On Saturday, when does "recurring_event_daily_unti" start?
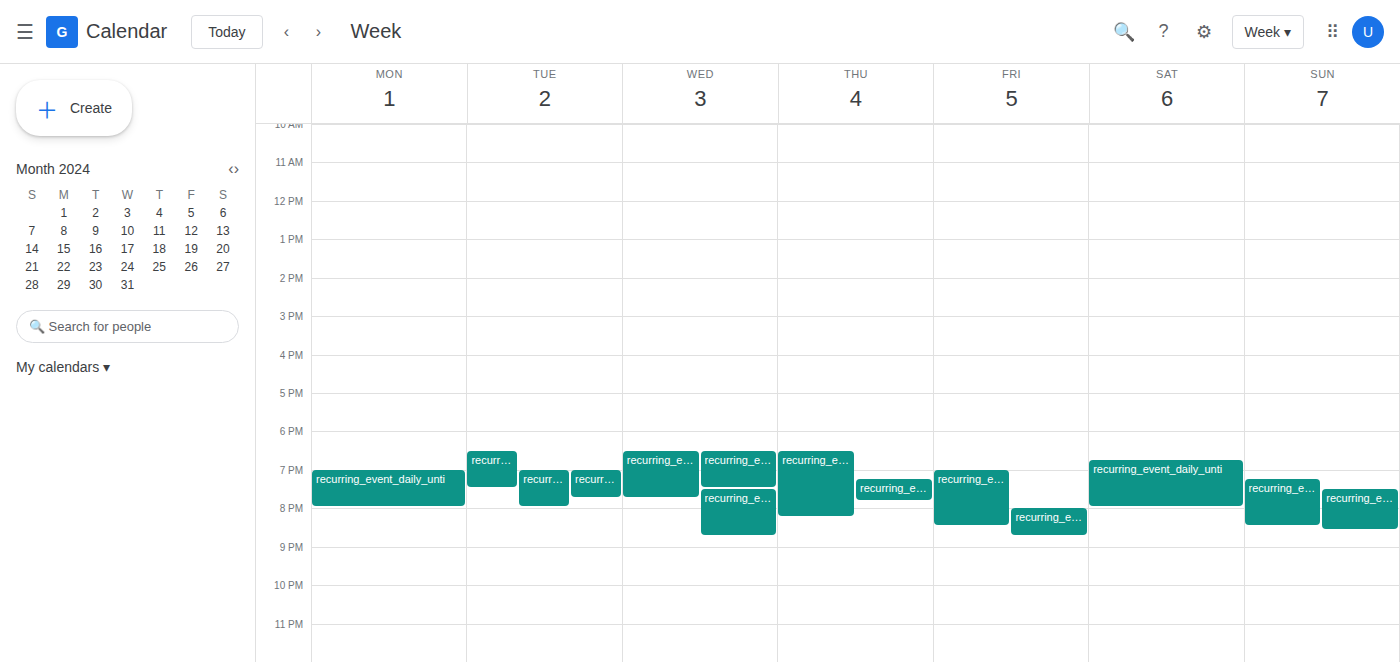
18:45